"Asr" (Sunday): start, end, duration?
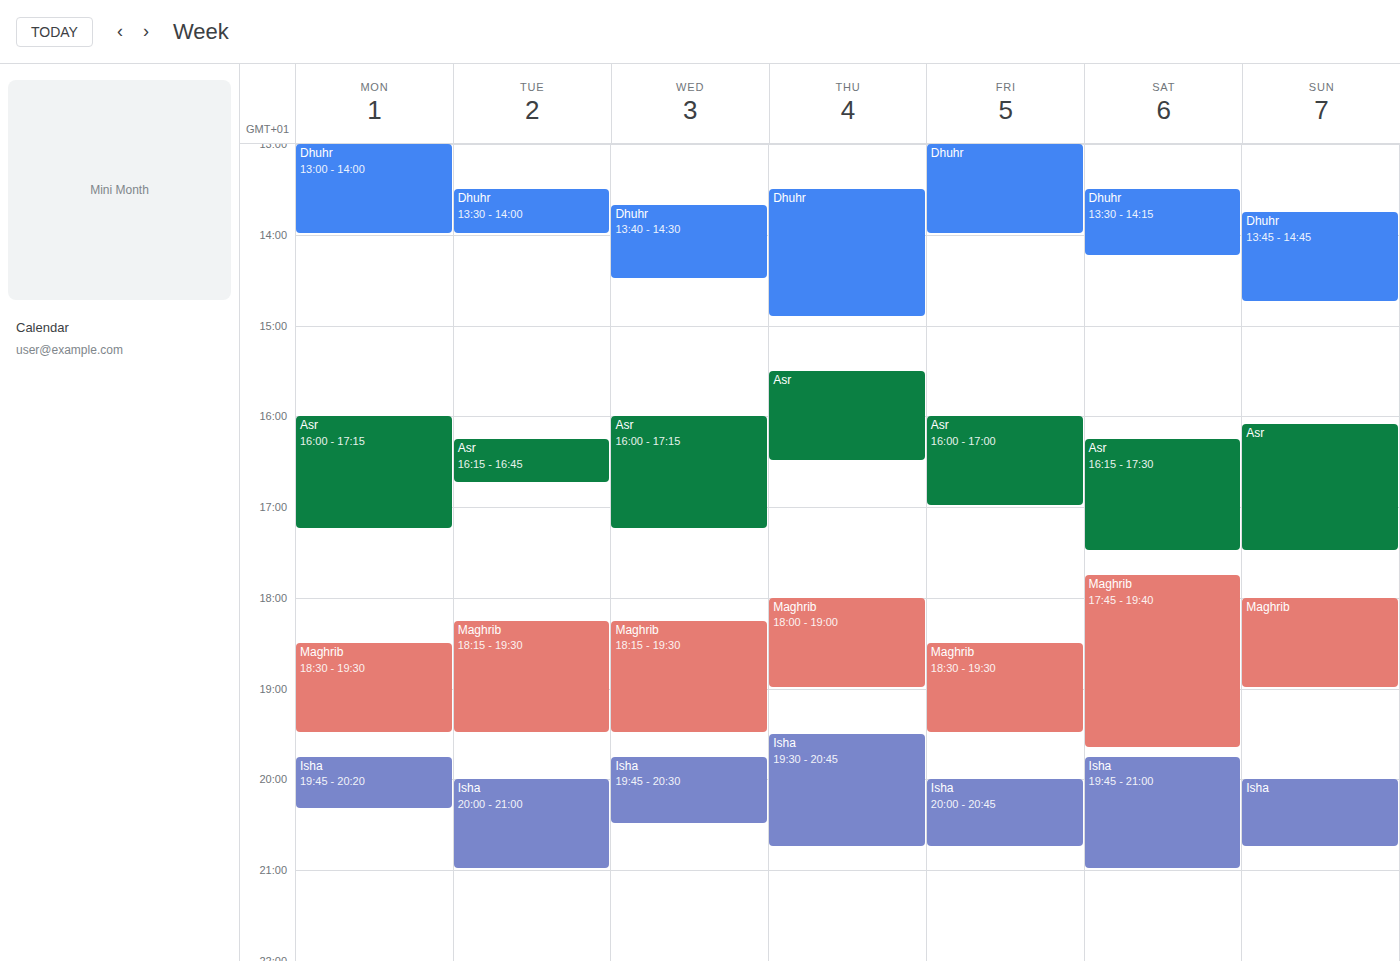
4:05 PM to 5:30 PM, 1 hour 25 minutes